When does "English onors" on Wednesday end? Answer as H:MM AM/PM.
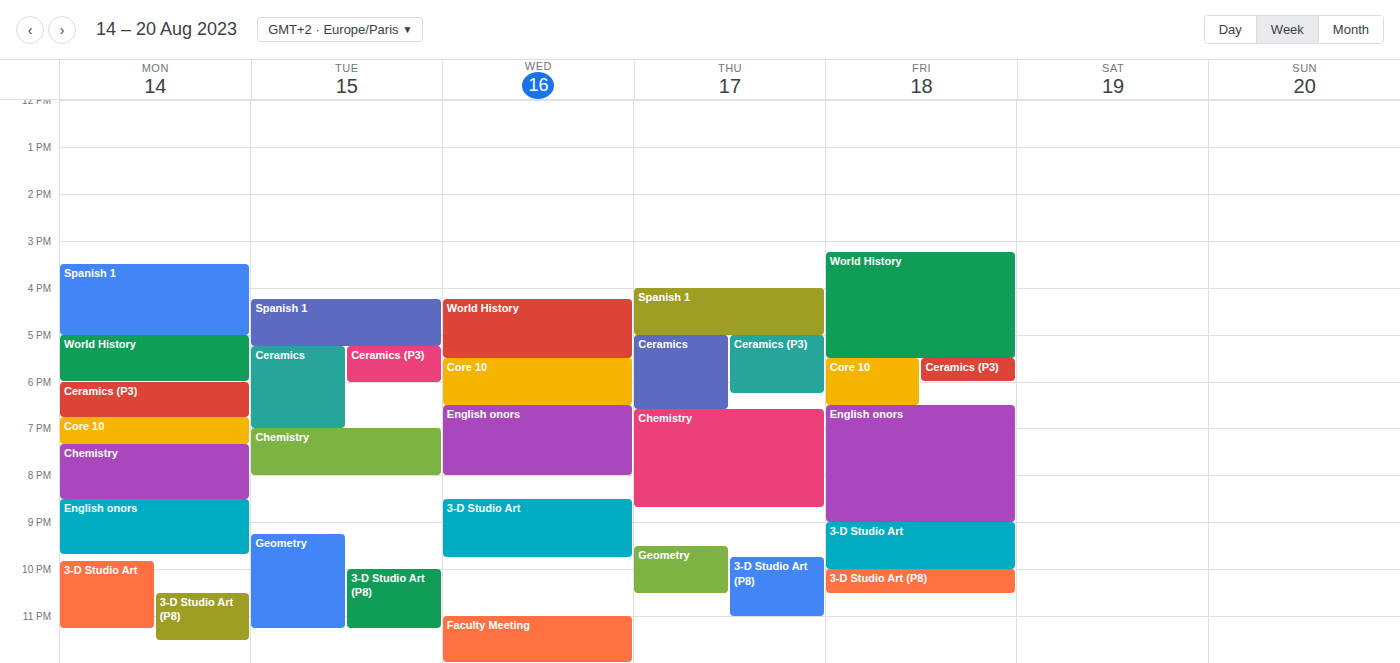
8:00 PM